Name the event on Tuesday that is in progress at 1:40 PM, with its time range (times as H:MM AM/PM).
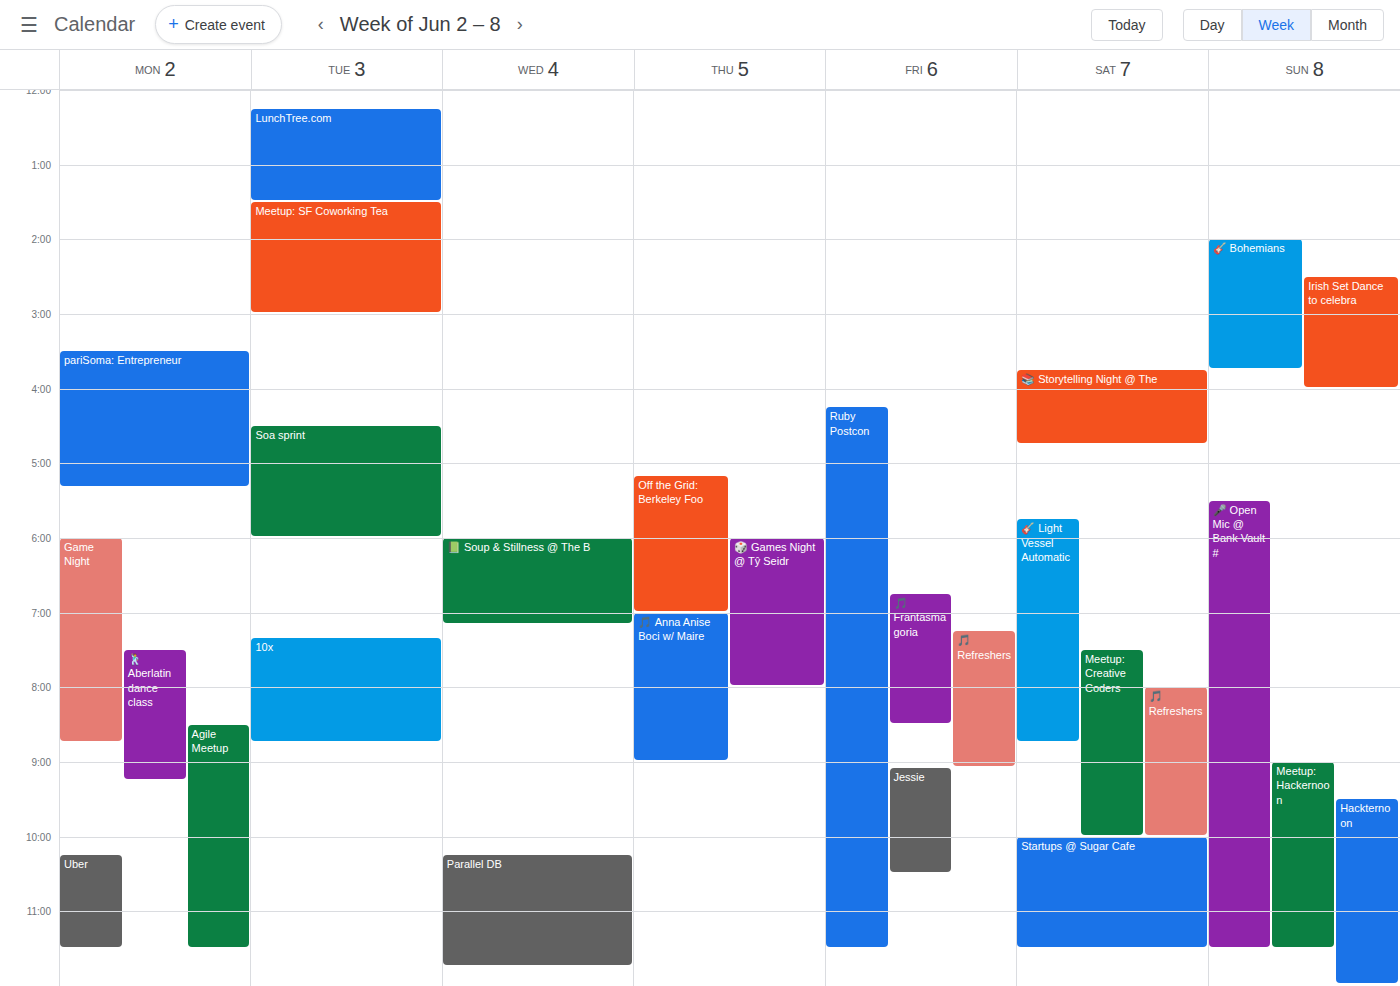
"Meetup: SF Coworking Tea", 1:30 PM to 3:00 PM